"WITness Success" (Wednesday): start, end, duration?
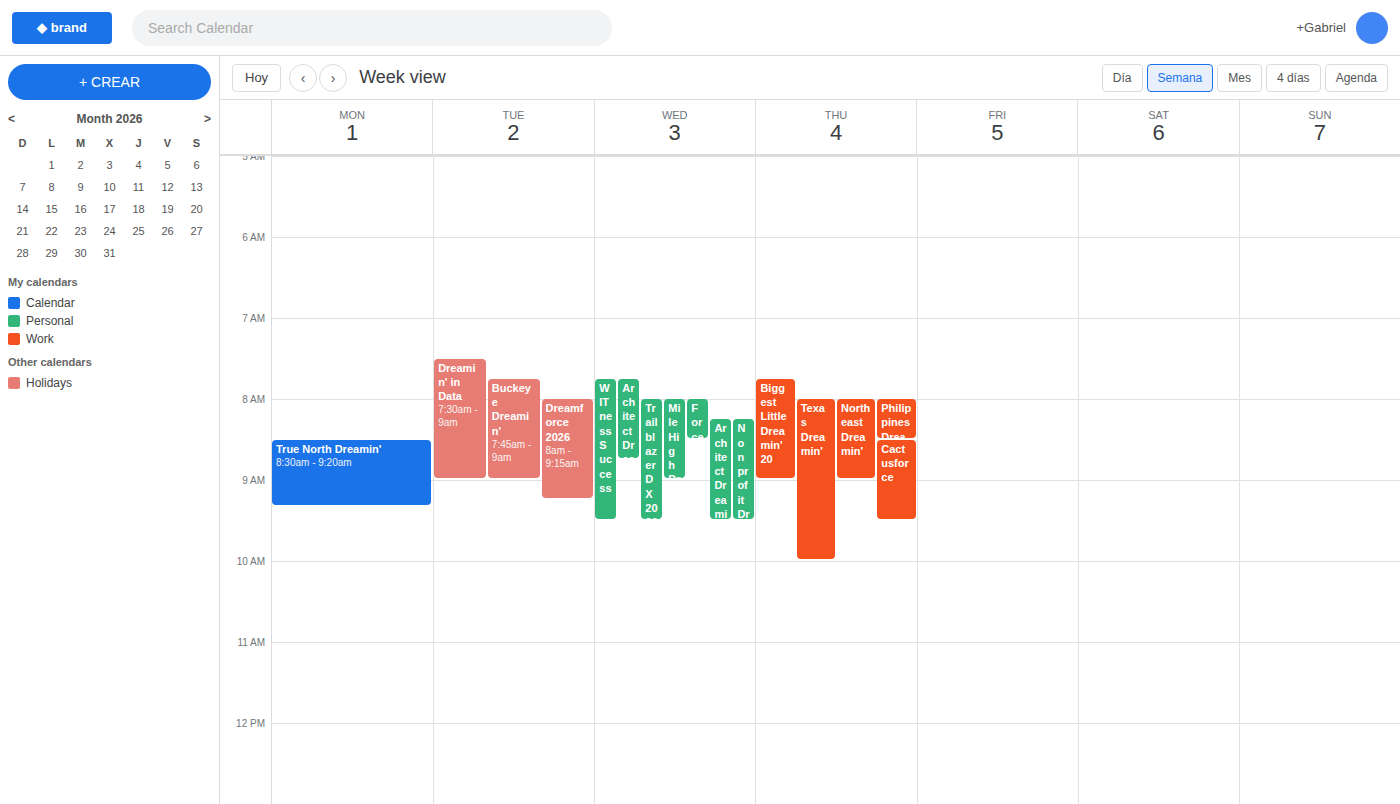
7:45 AM to 9:30 AM, 1 hour 45 minutes